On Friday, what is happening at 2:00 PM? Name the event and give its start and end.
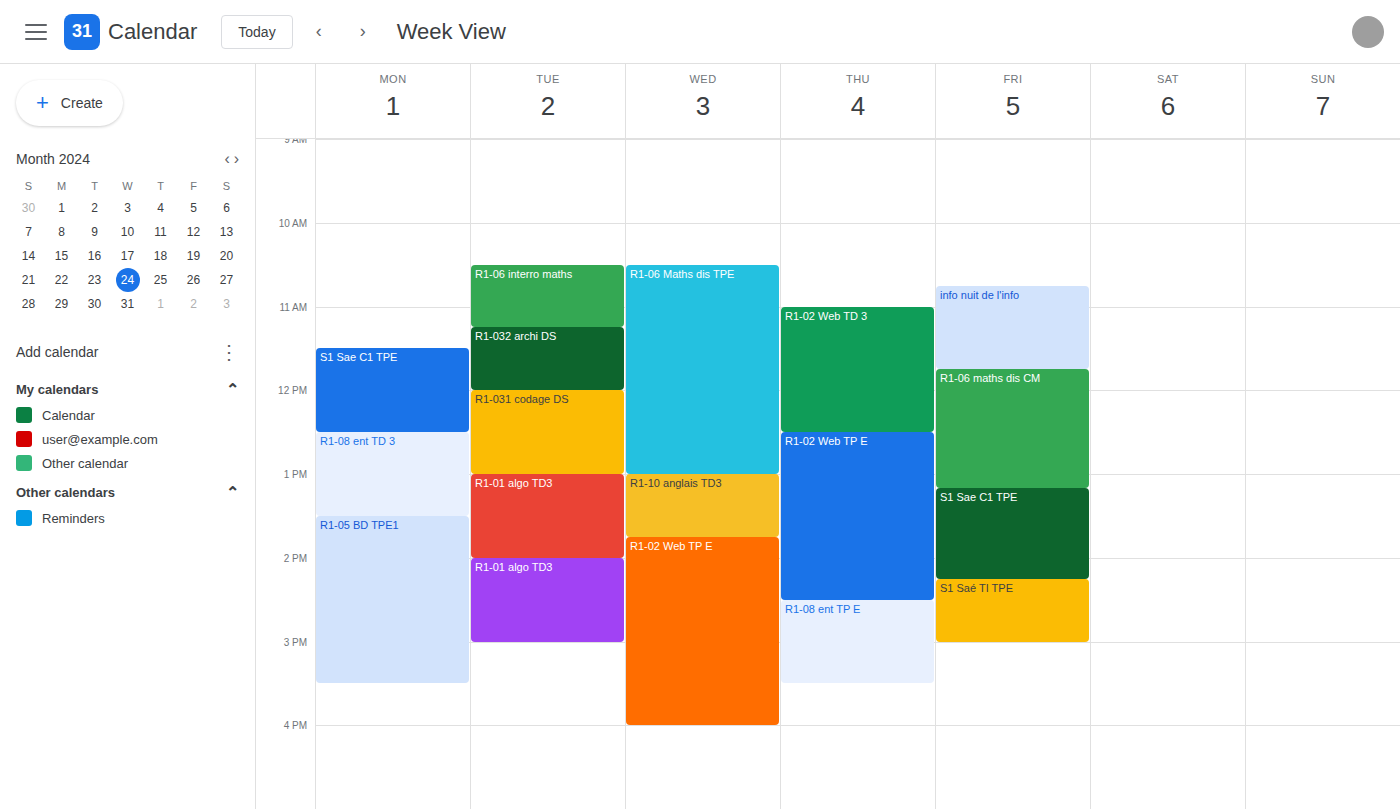
"S1 Sae C1 TPE", 1:10 PM to 2:15 PM